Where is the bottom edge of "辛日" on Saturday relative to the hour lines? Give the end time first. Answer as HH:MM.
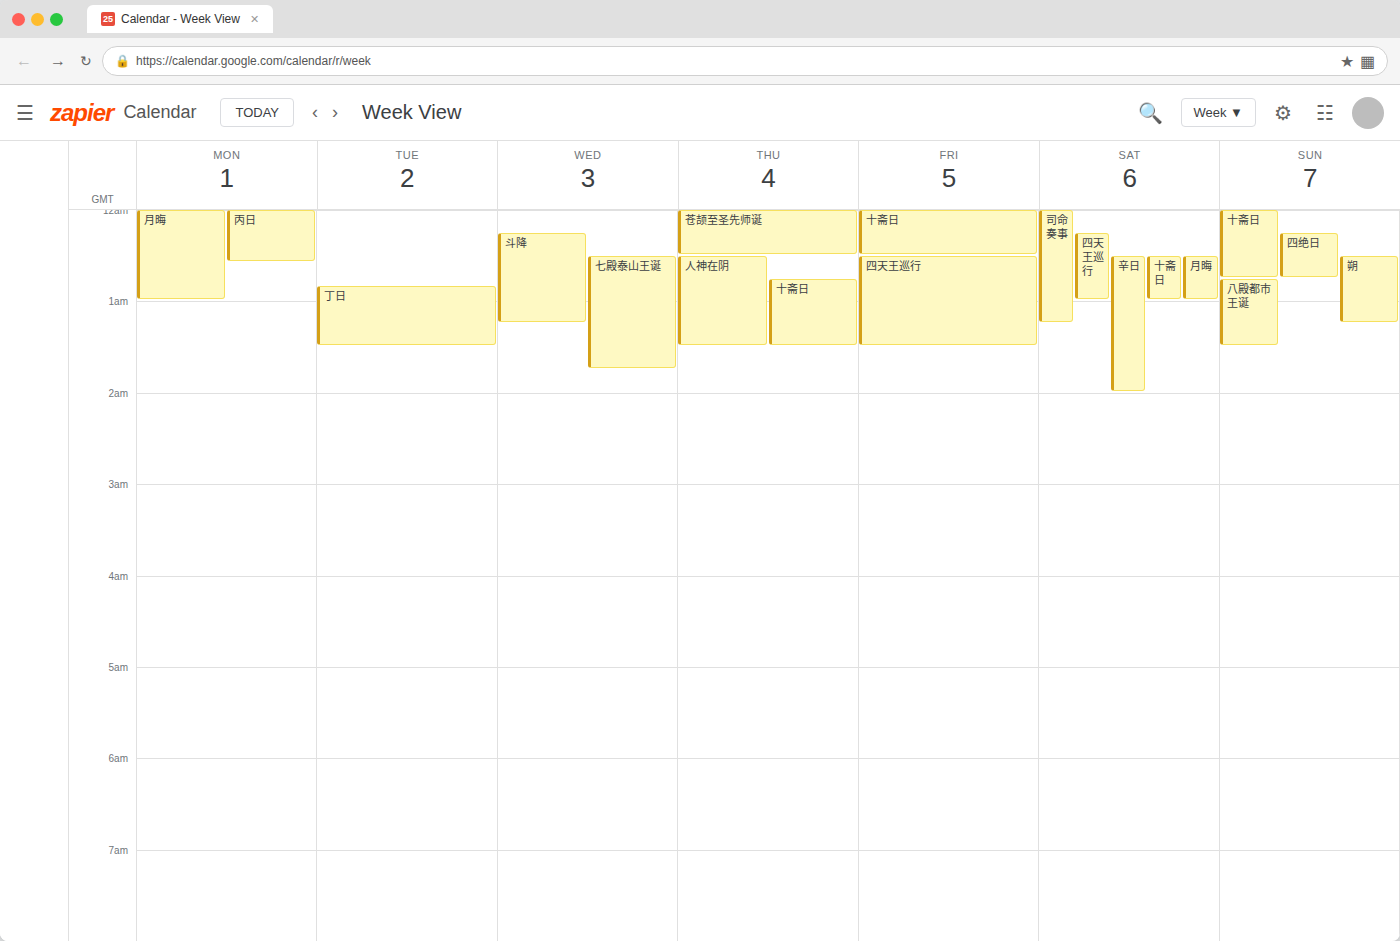
02:00 -- exactly on the 02:00 line.